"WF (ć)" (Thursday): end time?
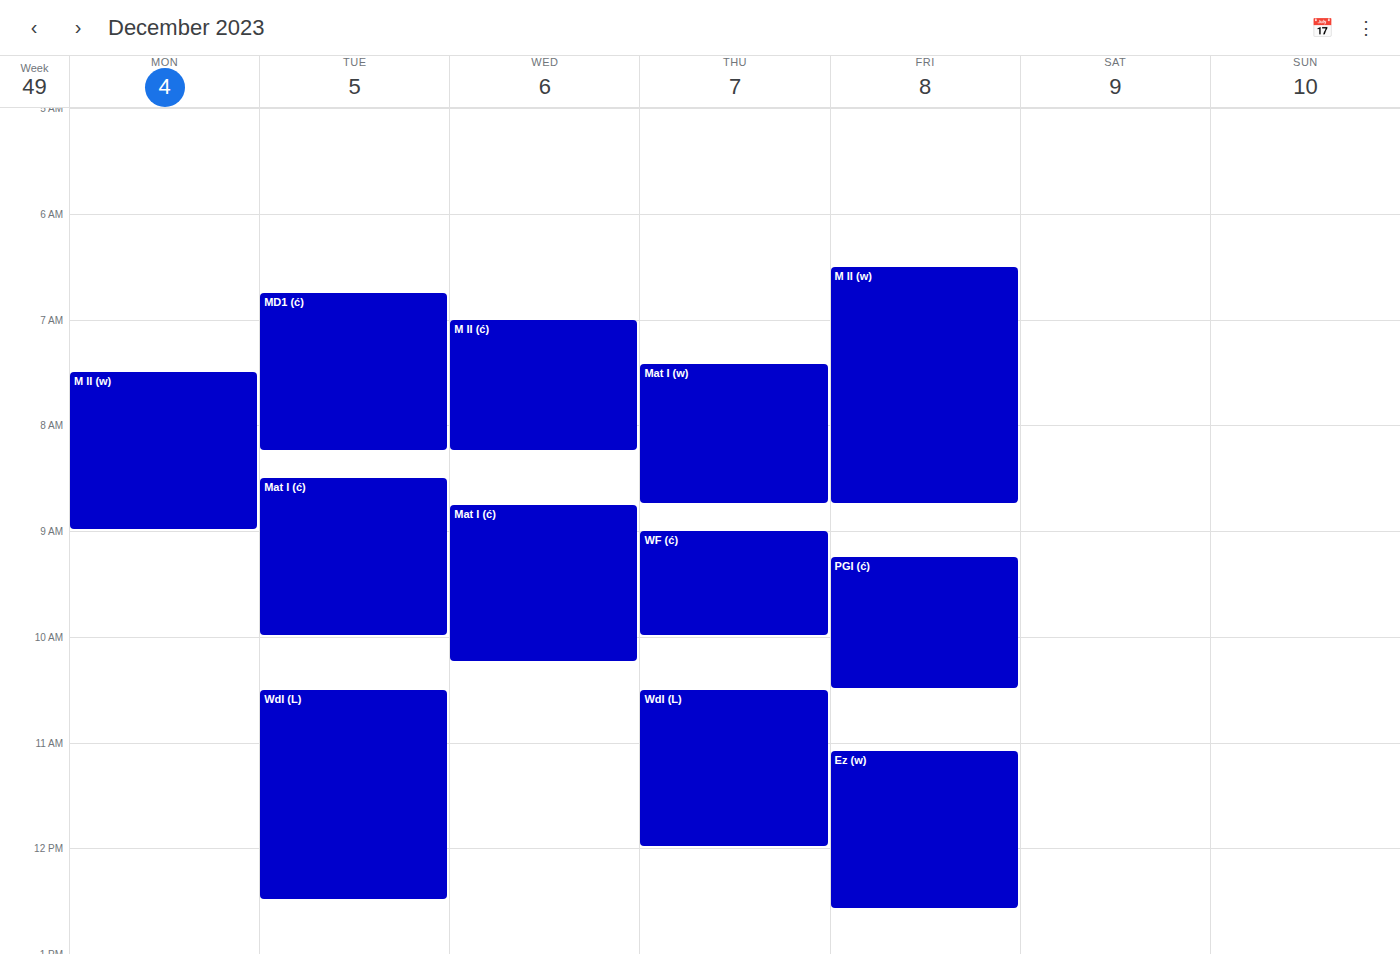
10:00 AM